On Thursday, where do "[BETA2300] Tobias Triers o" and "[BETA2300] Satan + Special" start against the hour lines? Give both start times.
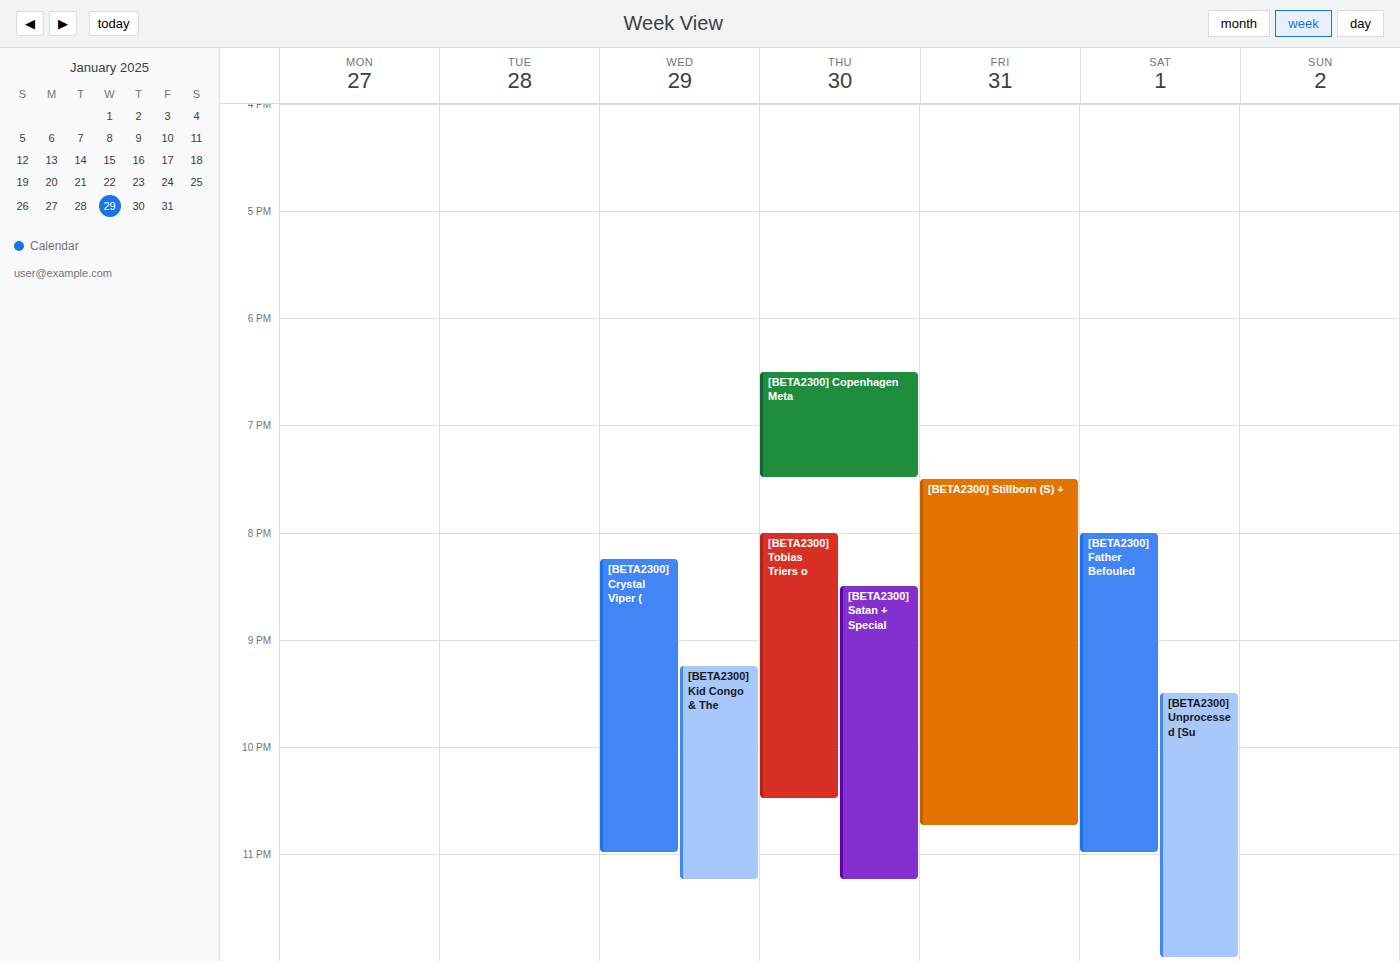
"[BETA2300] Tobias Triers o": 20:00, exactly on the 20:00 line. "[BETA2300] Satan + Special": 20:30, halfway between the 20:00 and 21:00 lines.